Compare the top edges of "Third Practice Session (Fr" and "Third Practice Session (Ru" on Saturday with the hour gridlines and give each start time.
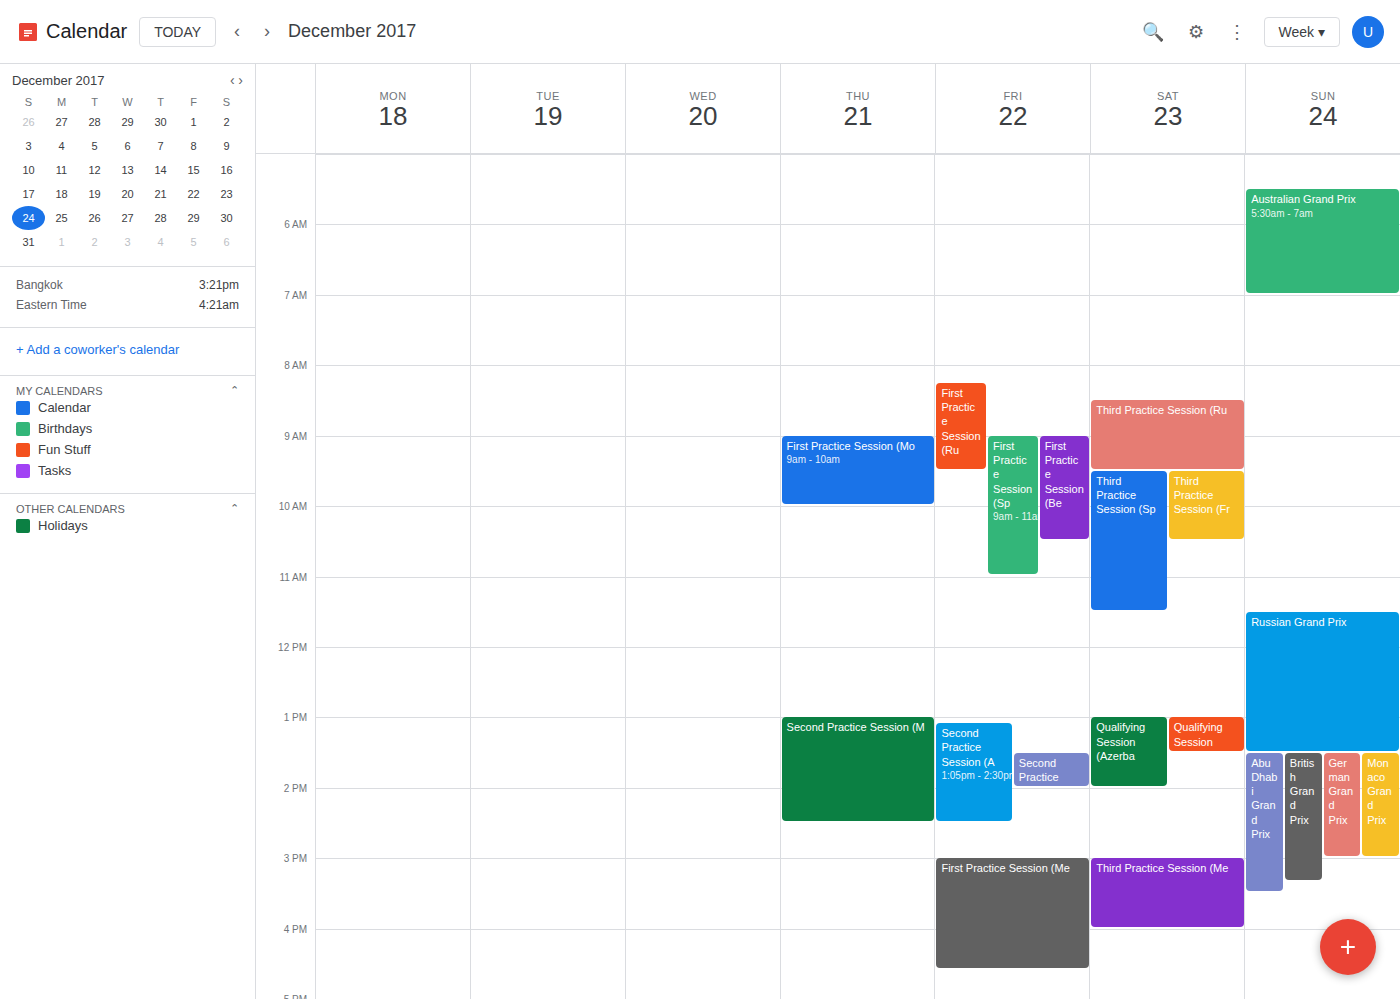
"Third Practice Session (Fr": 9:30 AM, halfway between the 9 AM and 10 AM lines. "Third Practice Session (Ru": 8:30 AM, halfway between the 8 AM and 9 AM lines.